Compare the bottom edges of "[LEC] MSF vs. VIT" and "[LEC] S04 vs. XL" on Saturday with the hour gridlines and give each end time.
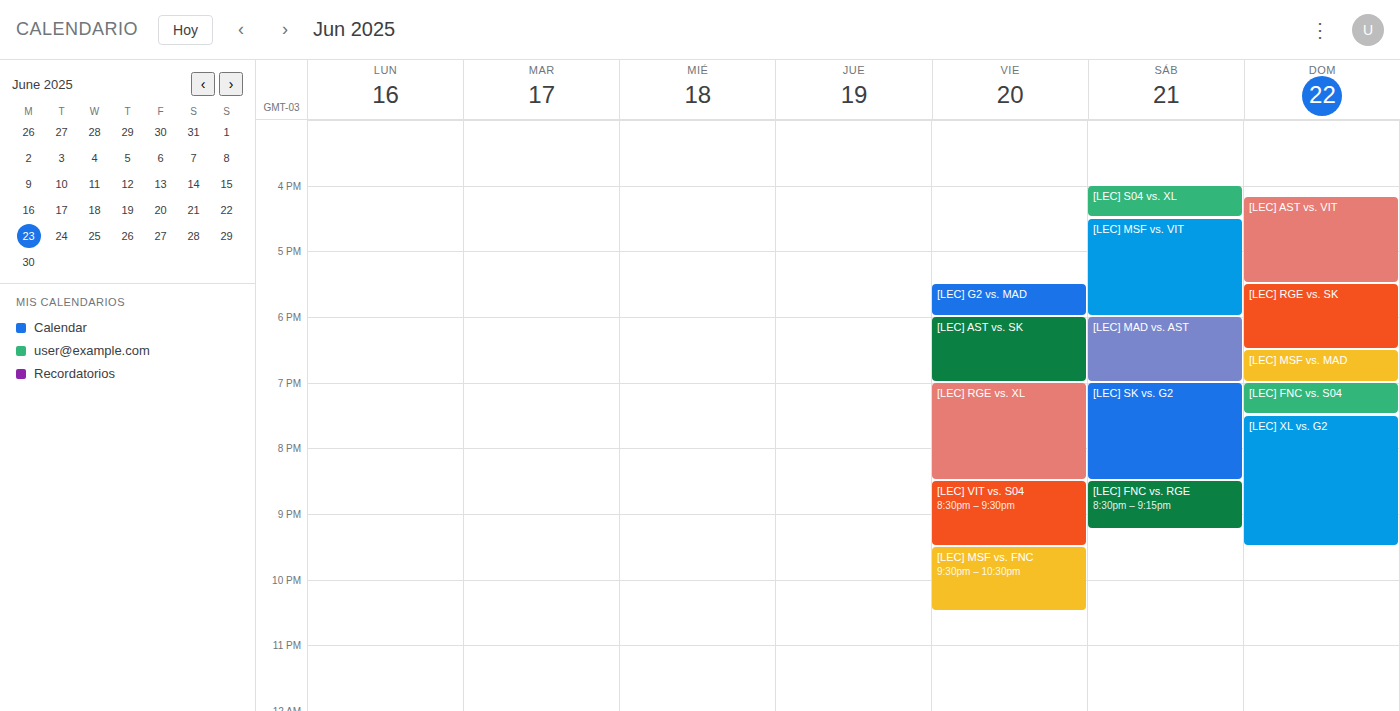
"[LEC] MSF vs. VIT": 6:00 PM, exactly on the 6 PM line. "[LEC] S04 vs. XL": 4:30 PM, halfway between the 4 PM and 5 PM lines.